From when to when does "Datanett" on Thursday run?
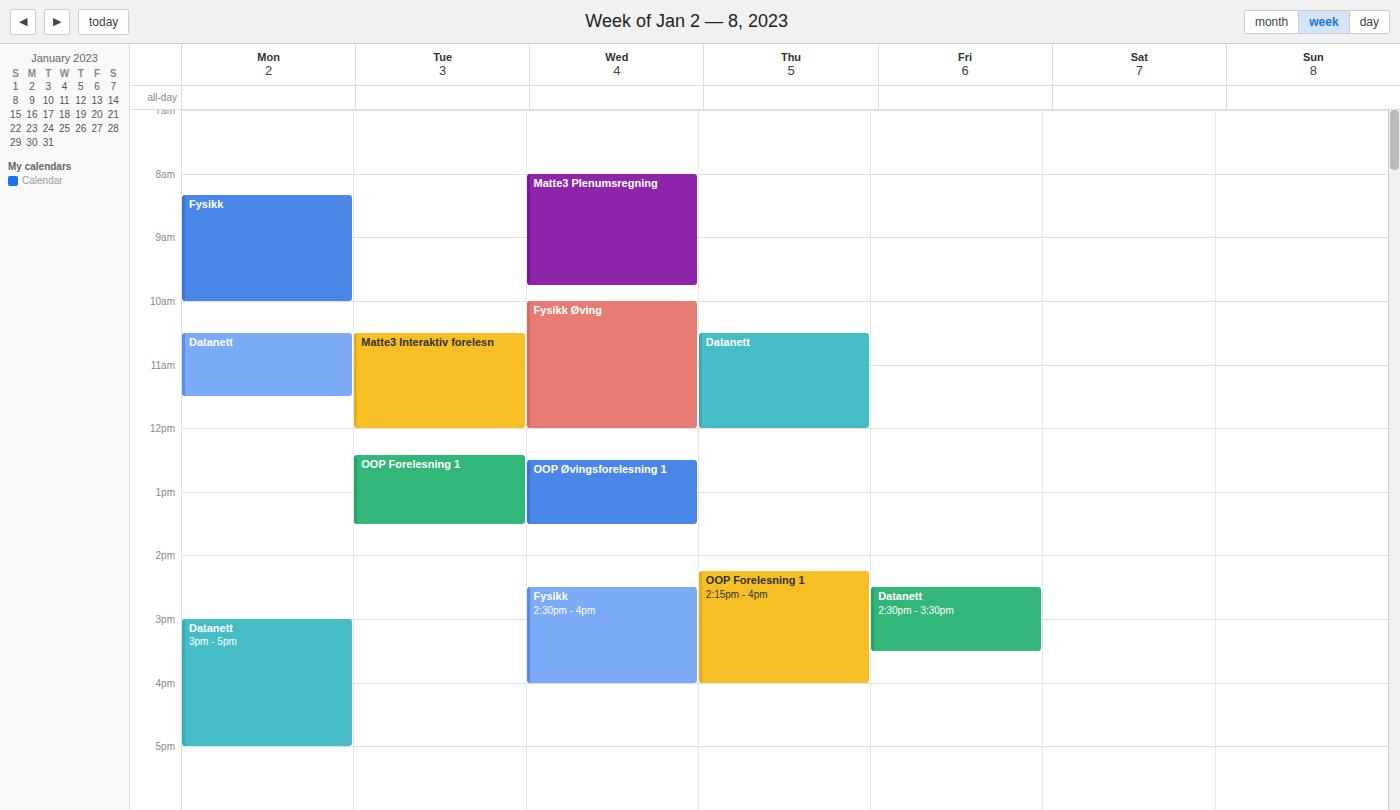
10:30 AM to 12:00 PM